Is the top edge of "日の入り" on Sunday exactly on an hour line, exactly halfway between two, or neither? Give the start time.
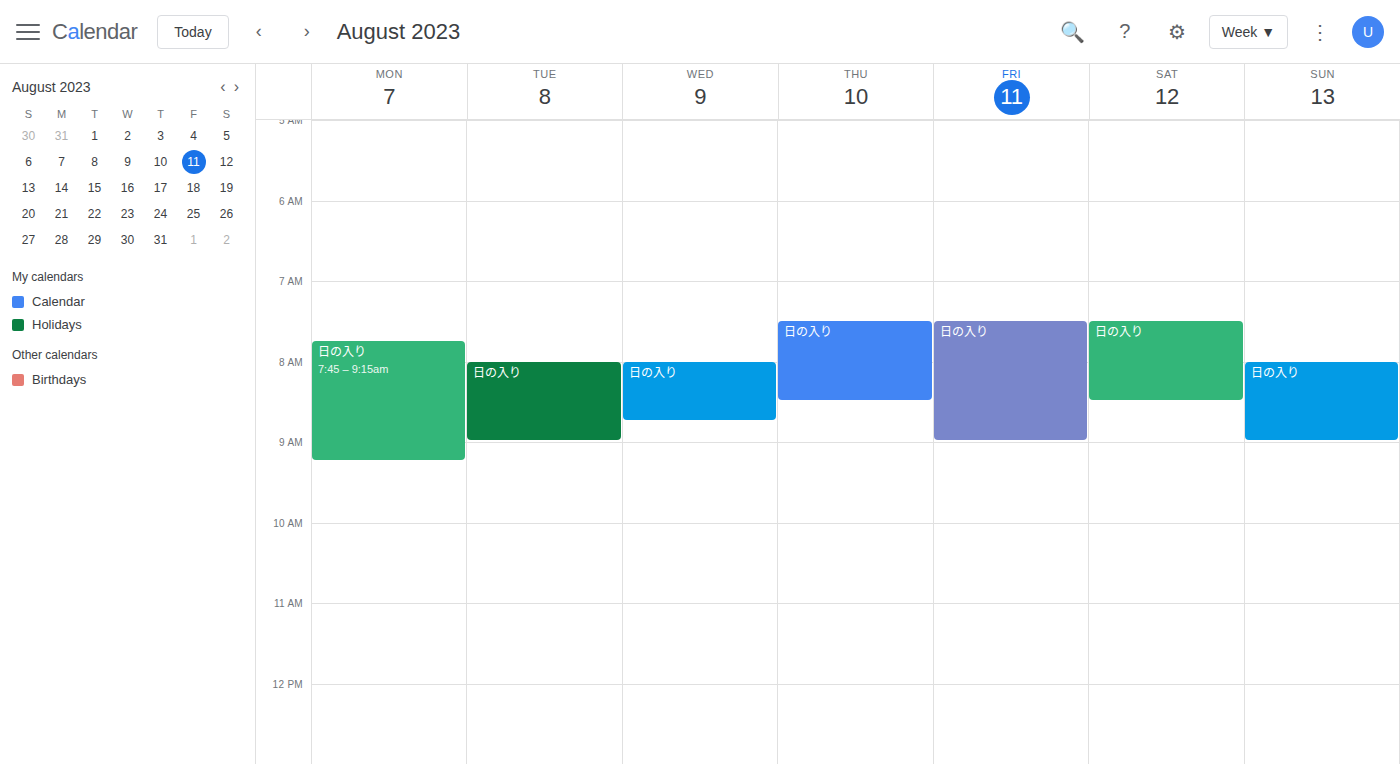
8:00 AM -- exactly on the 8 AM line.